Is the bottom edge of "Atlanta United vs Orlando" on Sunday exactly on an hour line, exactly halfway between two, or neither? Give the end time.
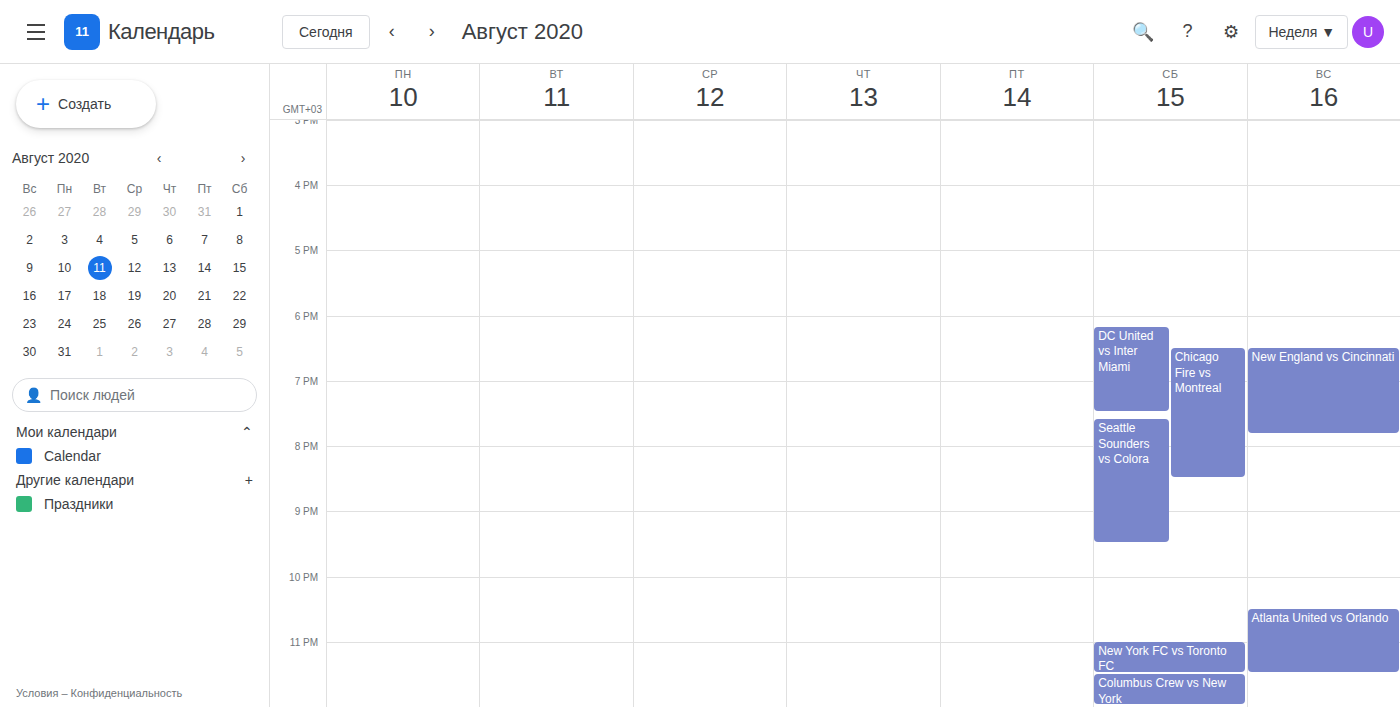
11:30 PM -- halfway between the 11 PM and 12 AM lines.